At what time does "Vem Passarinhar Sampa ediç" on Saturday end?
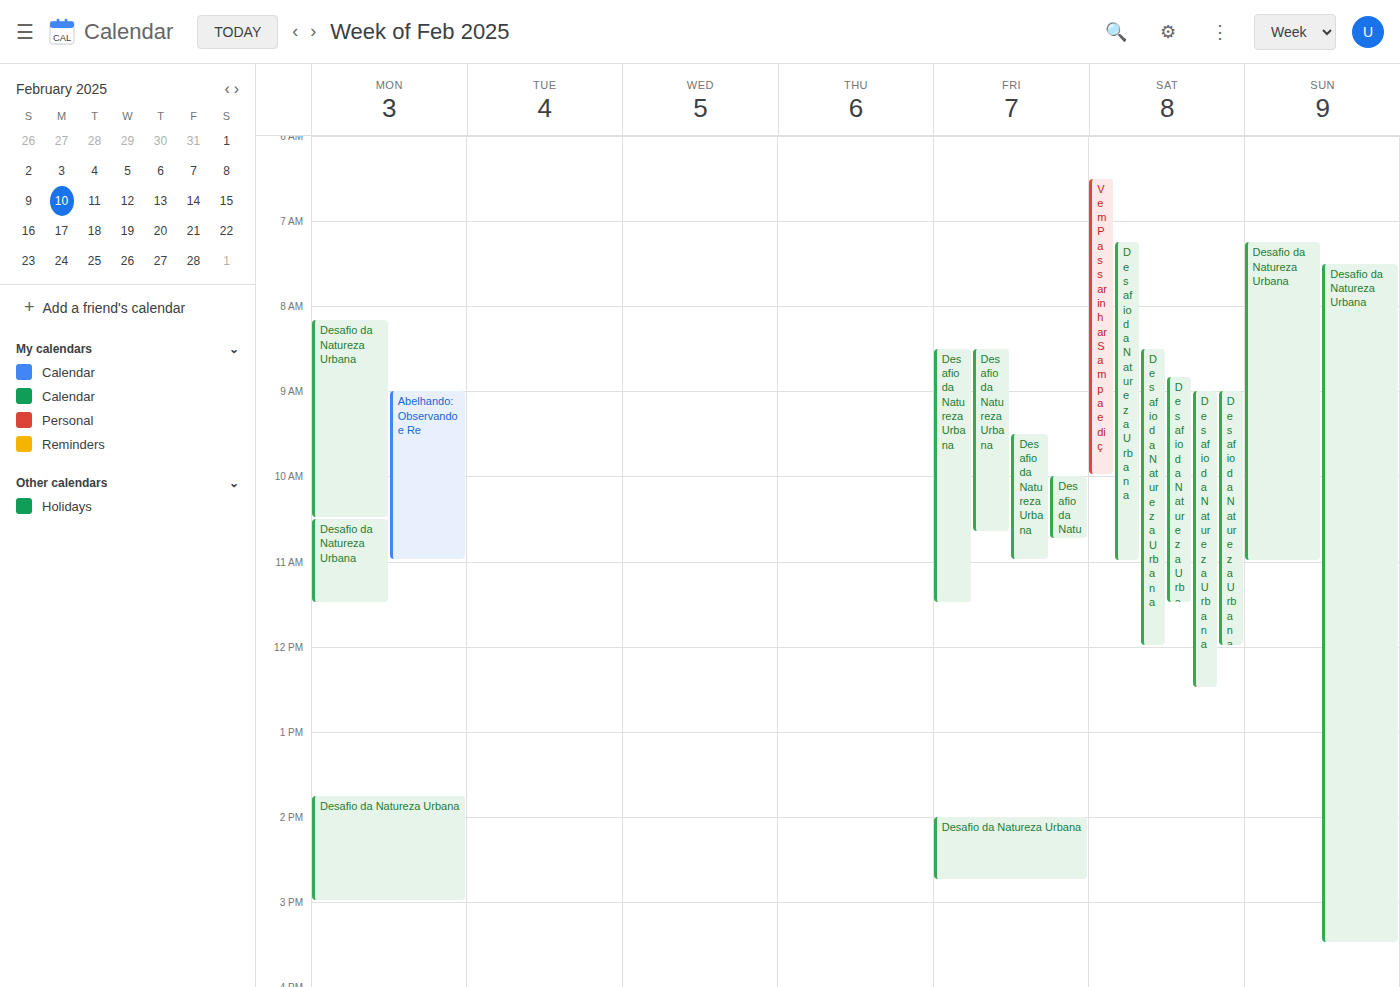
10:00 AM